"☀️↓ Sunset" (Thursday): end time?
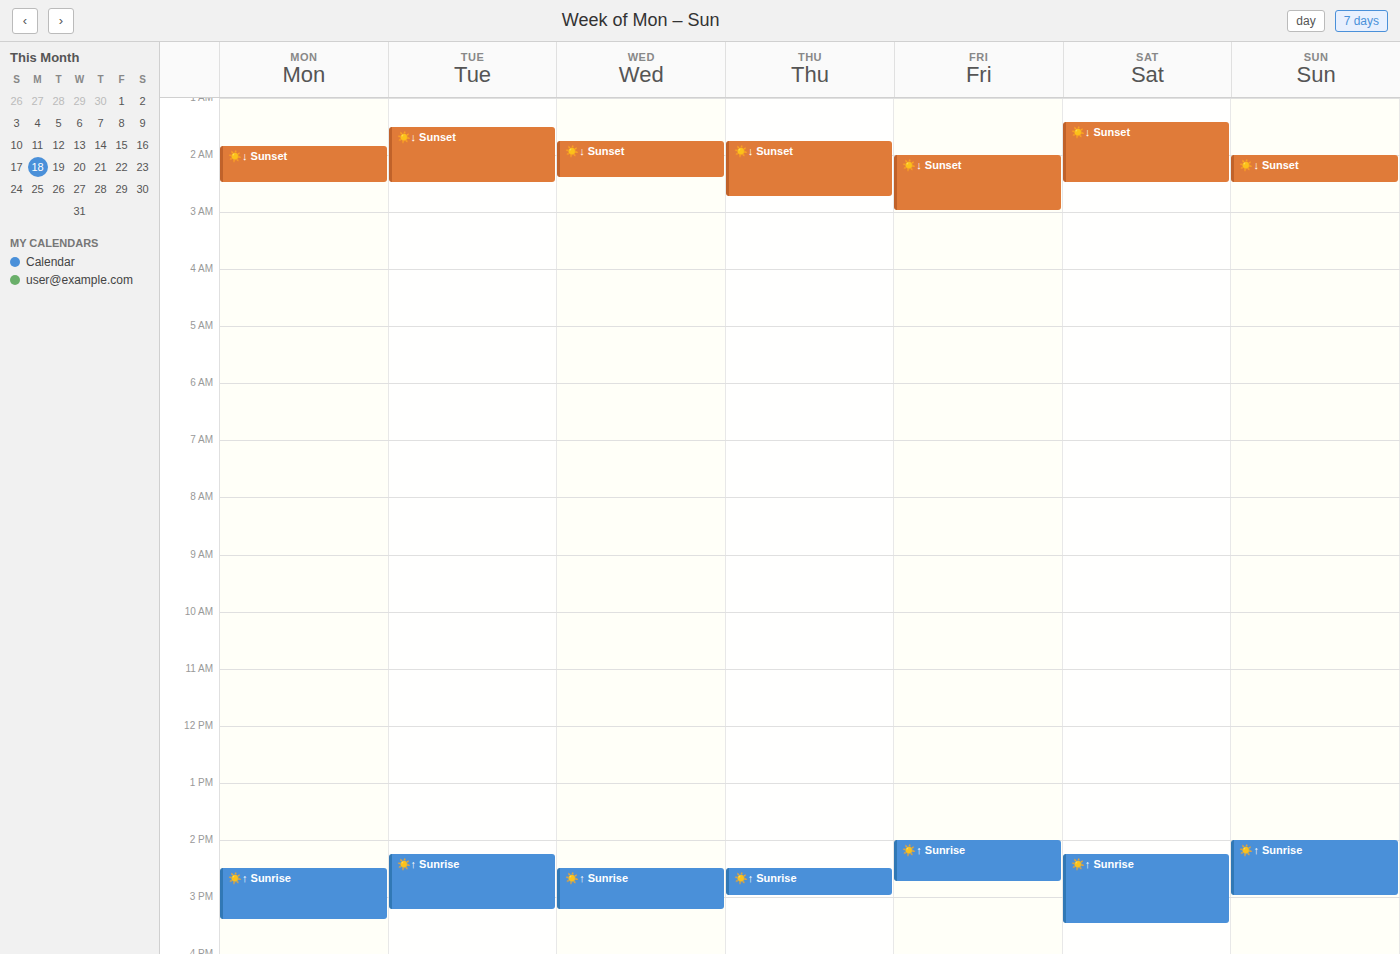
2:45 AM